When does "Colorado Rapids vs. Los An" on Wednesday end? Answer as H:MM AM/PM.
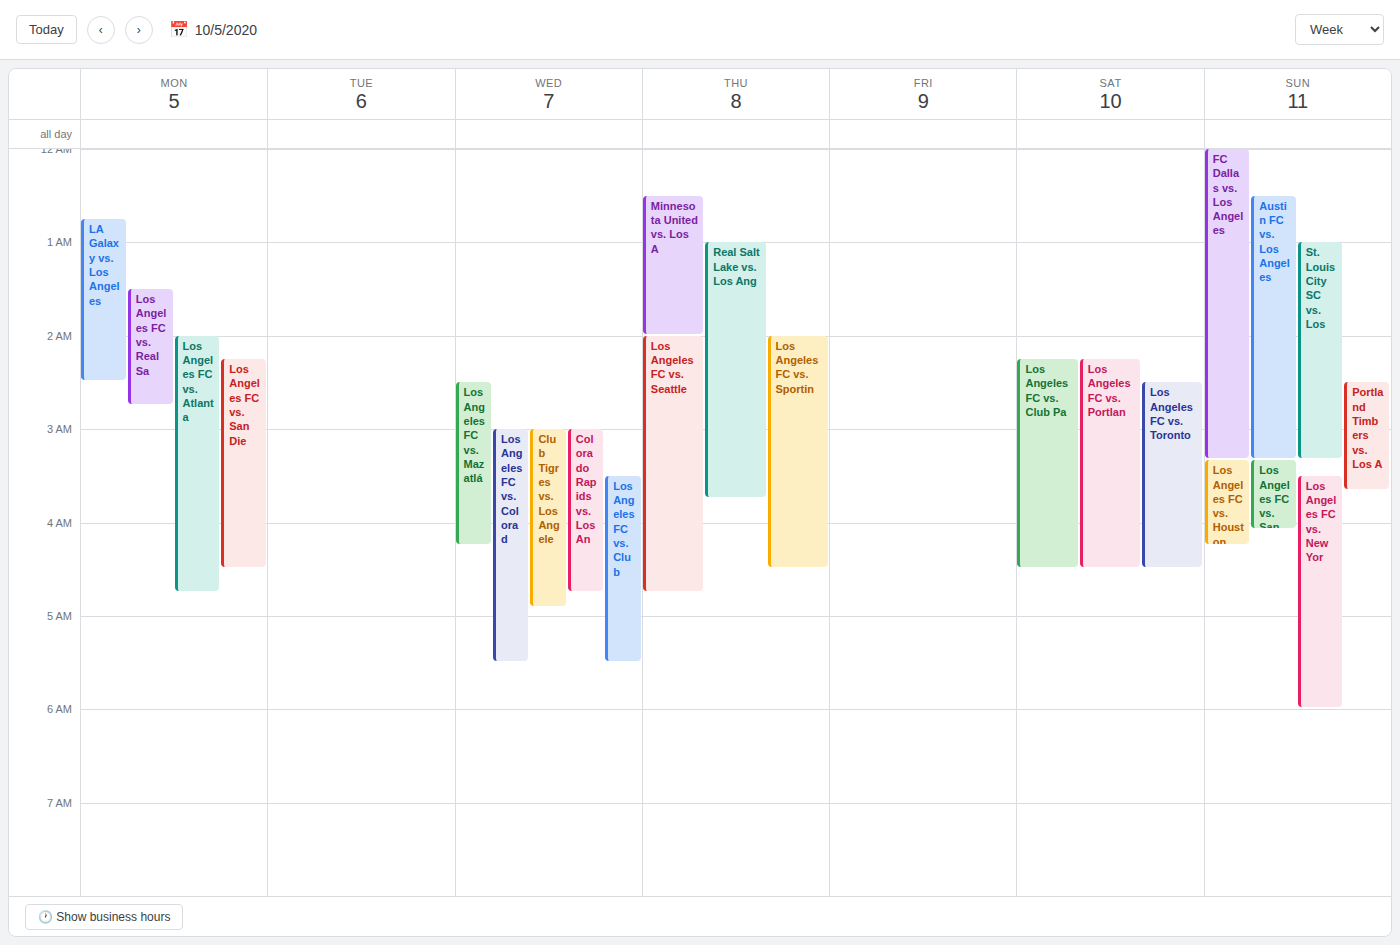
4:45 AM